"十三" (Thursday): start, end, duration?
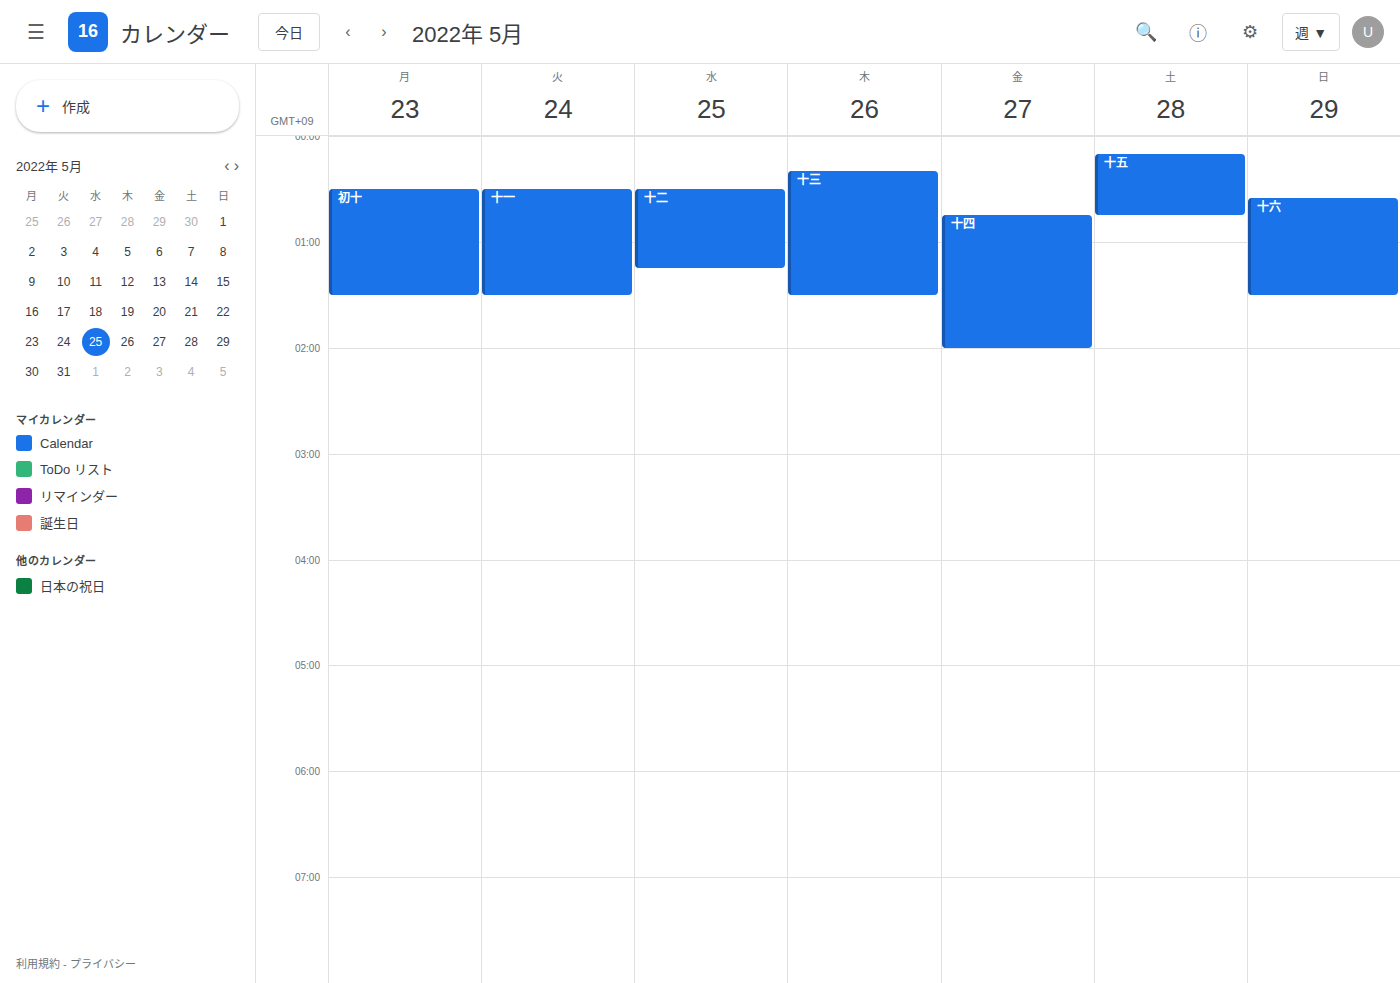
12:20 AM to 1:30 AM, 1 hour 10 minutes